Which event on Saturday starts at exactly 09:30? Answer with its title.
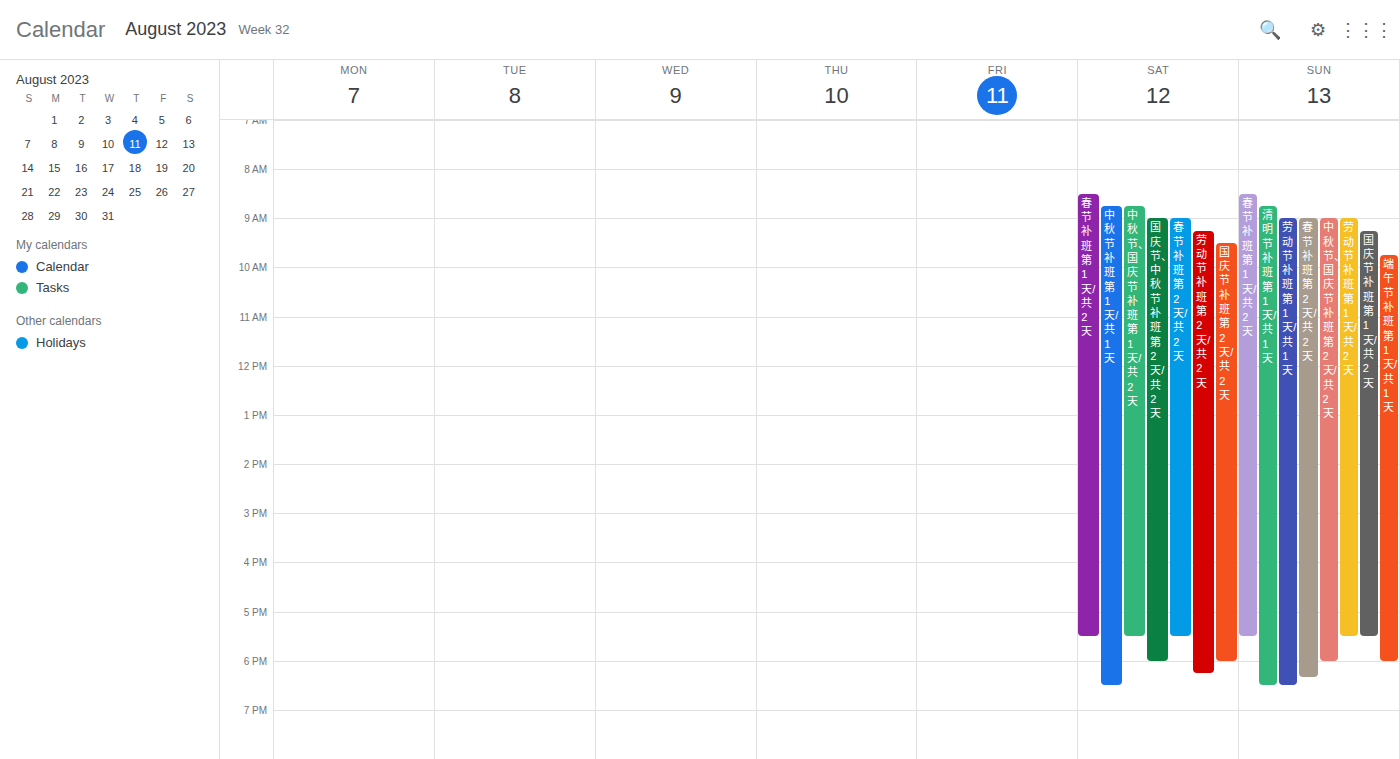
"国庆节 补班 第2天/共2天"